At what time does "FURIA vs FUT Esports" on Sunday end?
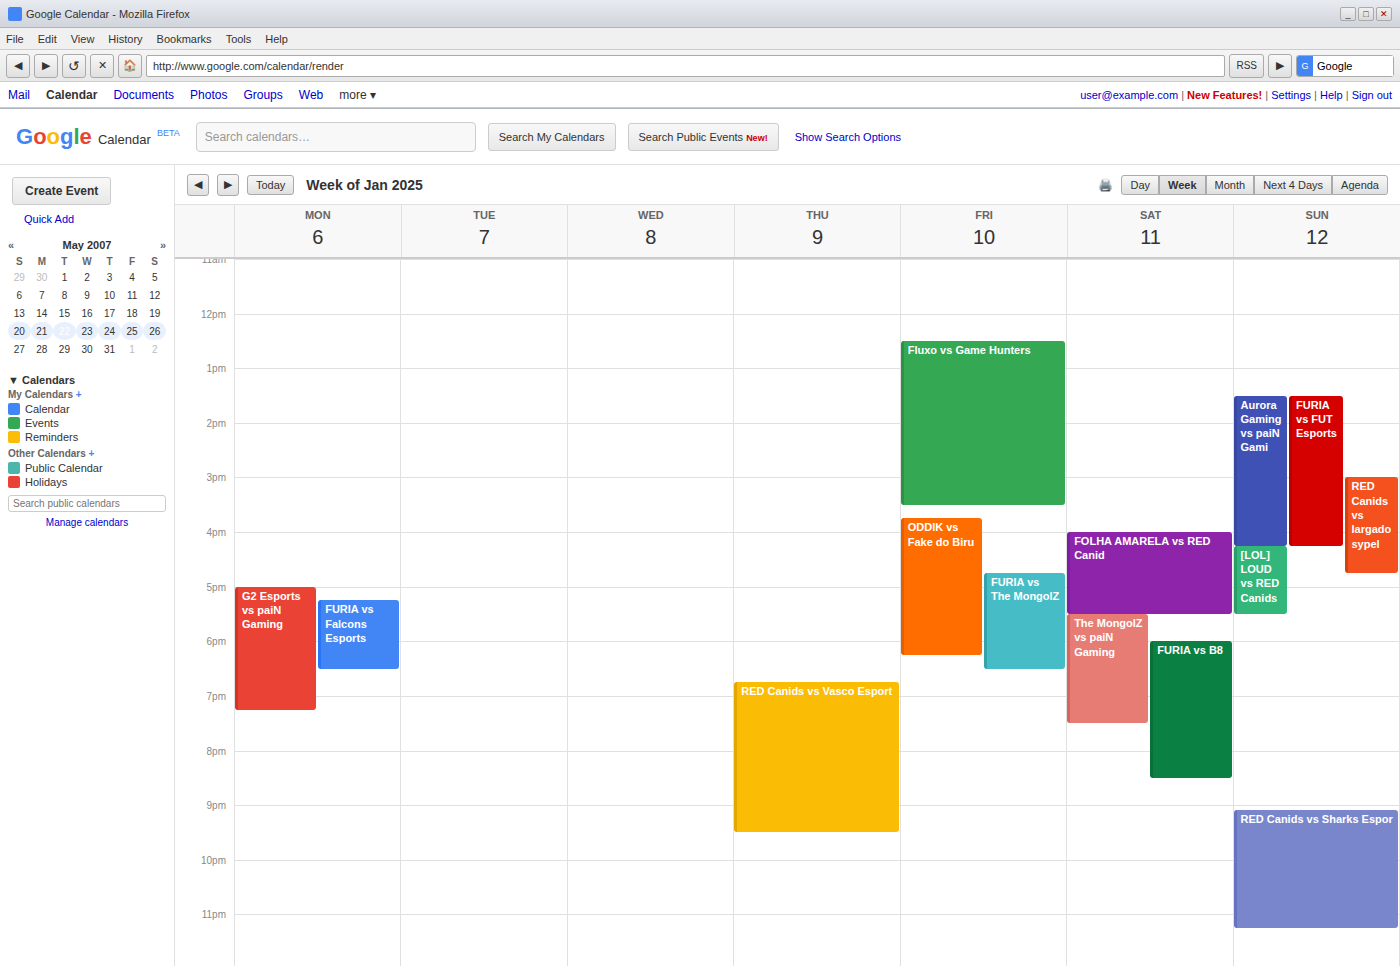
4:15 PM